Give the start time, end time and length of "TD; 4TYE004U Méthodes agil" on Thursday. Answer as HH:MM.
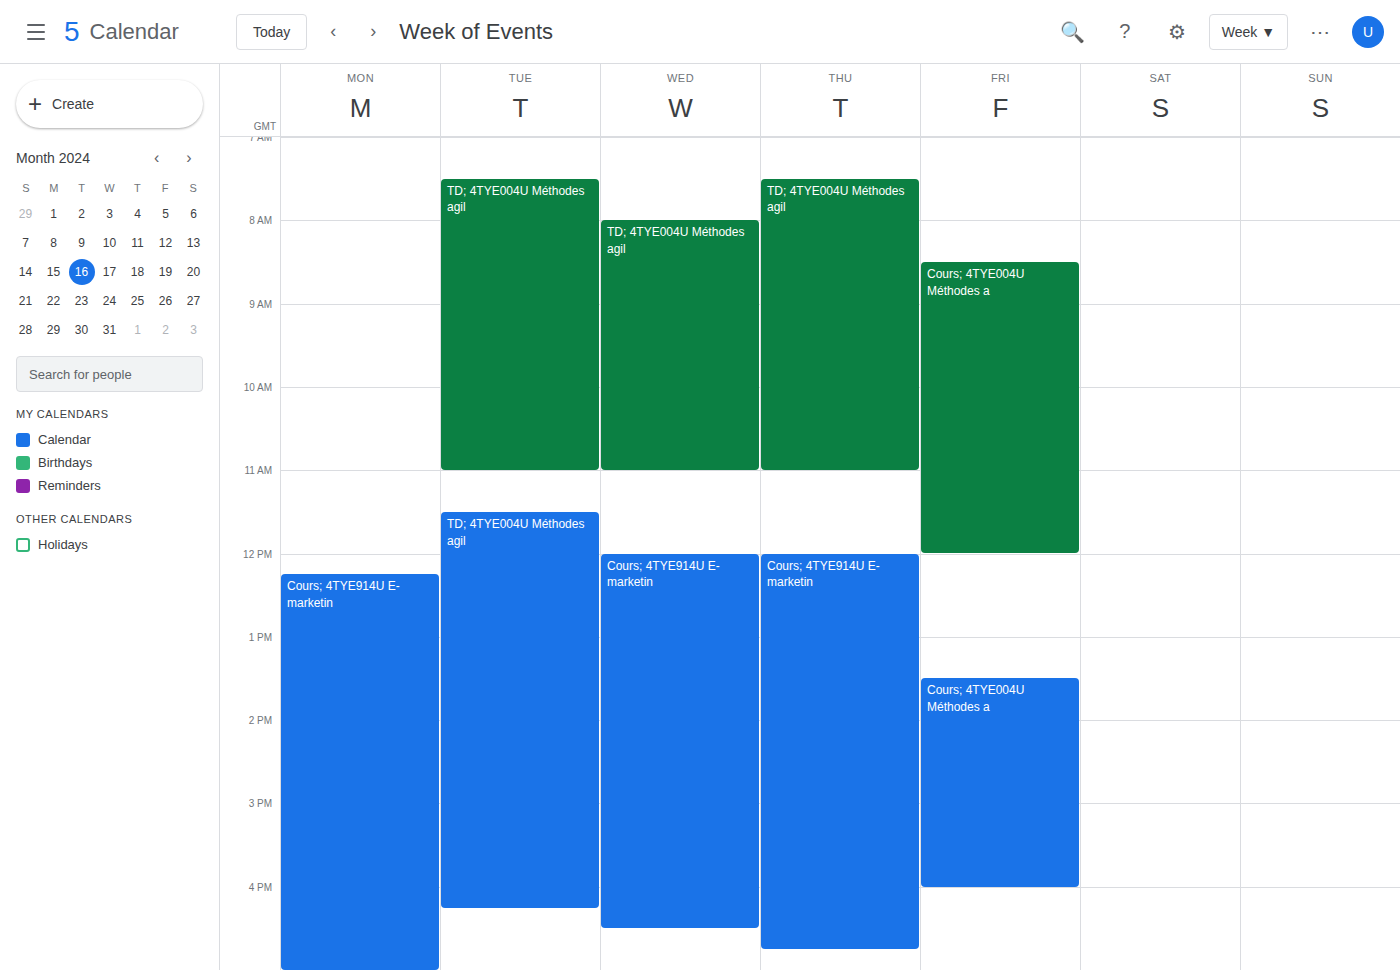
07:30 to 11:00, 3 hours 30 minutes